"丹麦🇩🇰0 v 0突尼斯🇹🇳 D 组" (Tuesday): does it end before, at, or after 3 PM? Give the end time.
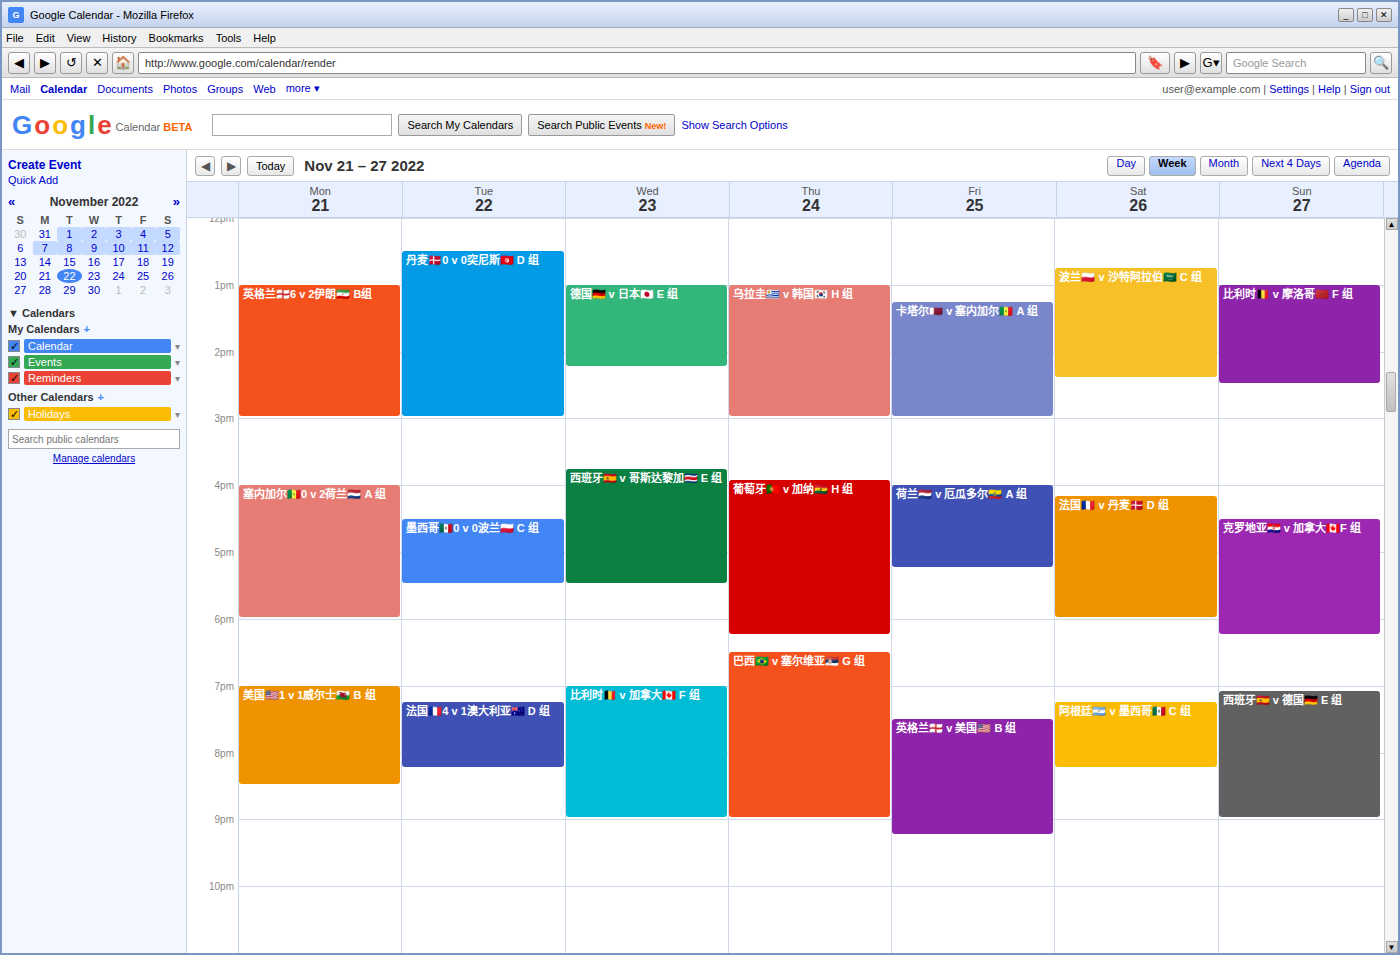
3:00 PM -- exactly at 3 PM, on the 3 PM line.